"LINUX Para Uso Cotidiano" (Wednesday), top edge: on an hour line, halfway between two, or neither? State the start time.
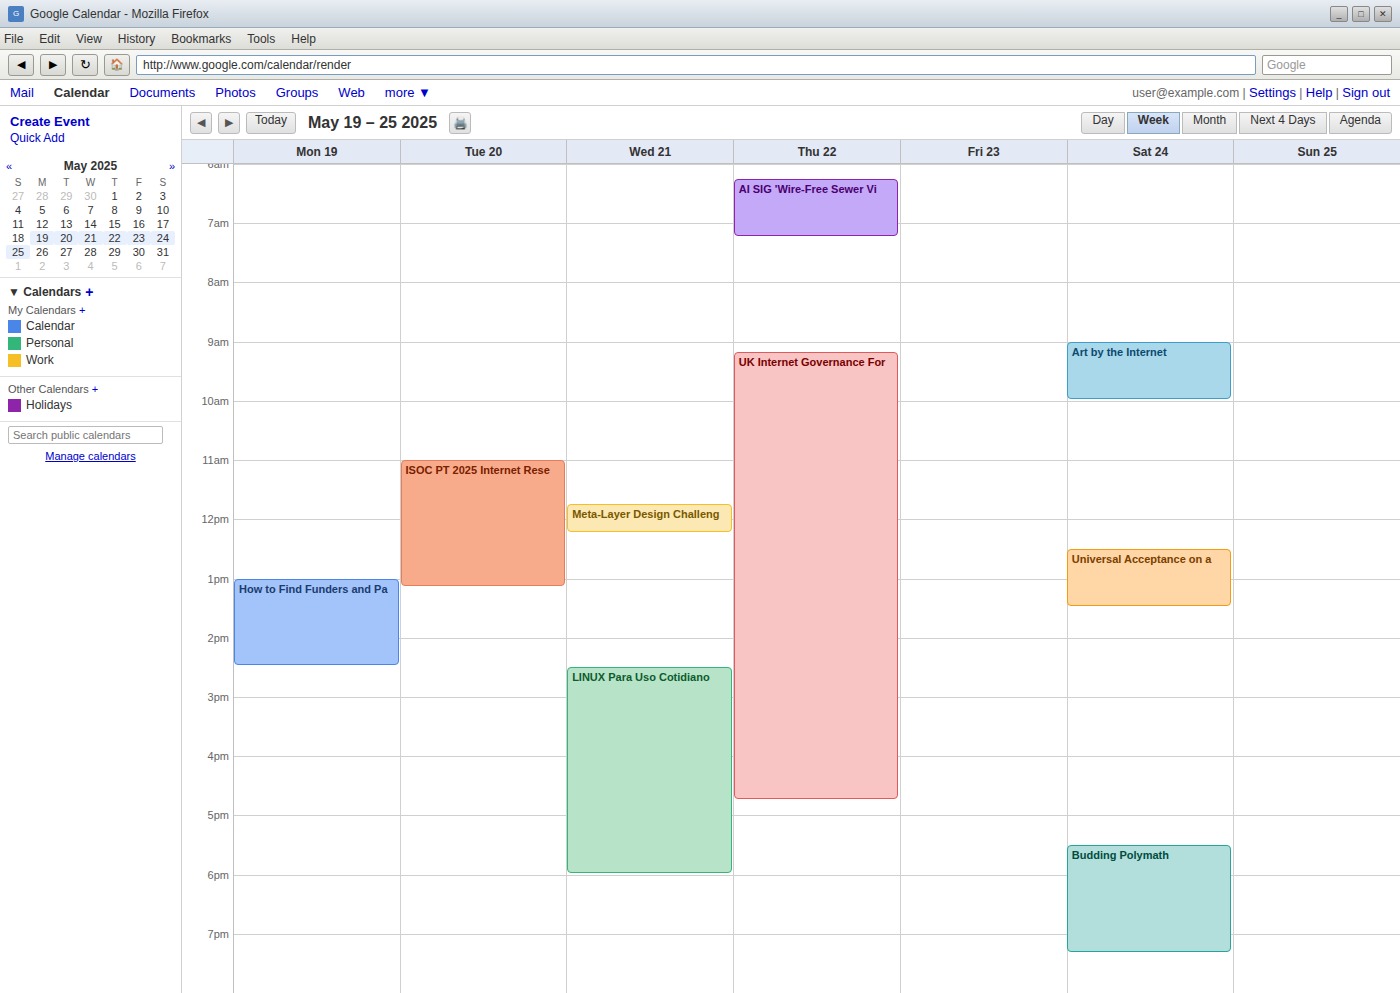
2:30 PM -- halfway between the 2 PM and 3 PM lines.